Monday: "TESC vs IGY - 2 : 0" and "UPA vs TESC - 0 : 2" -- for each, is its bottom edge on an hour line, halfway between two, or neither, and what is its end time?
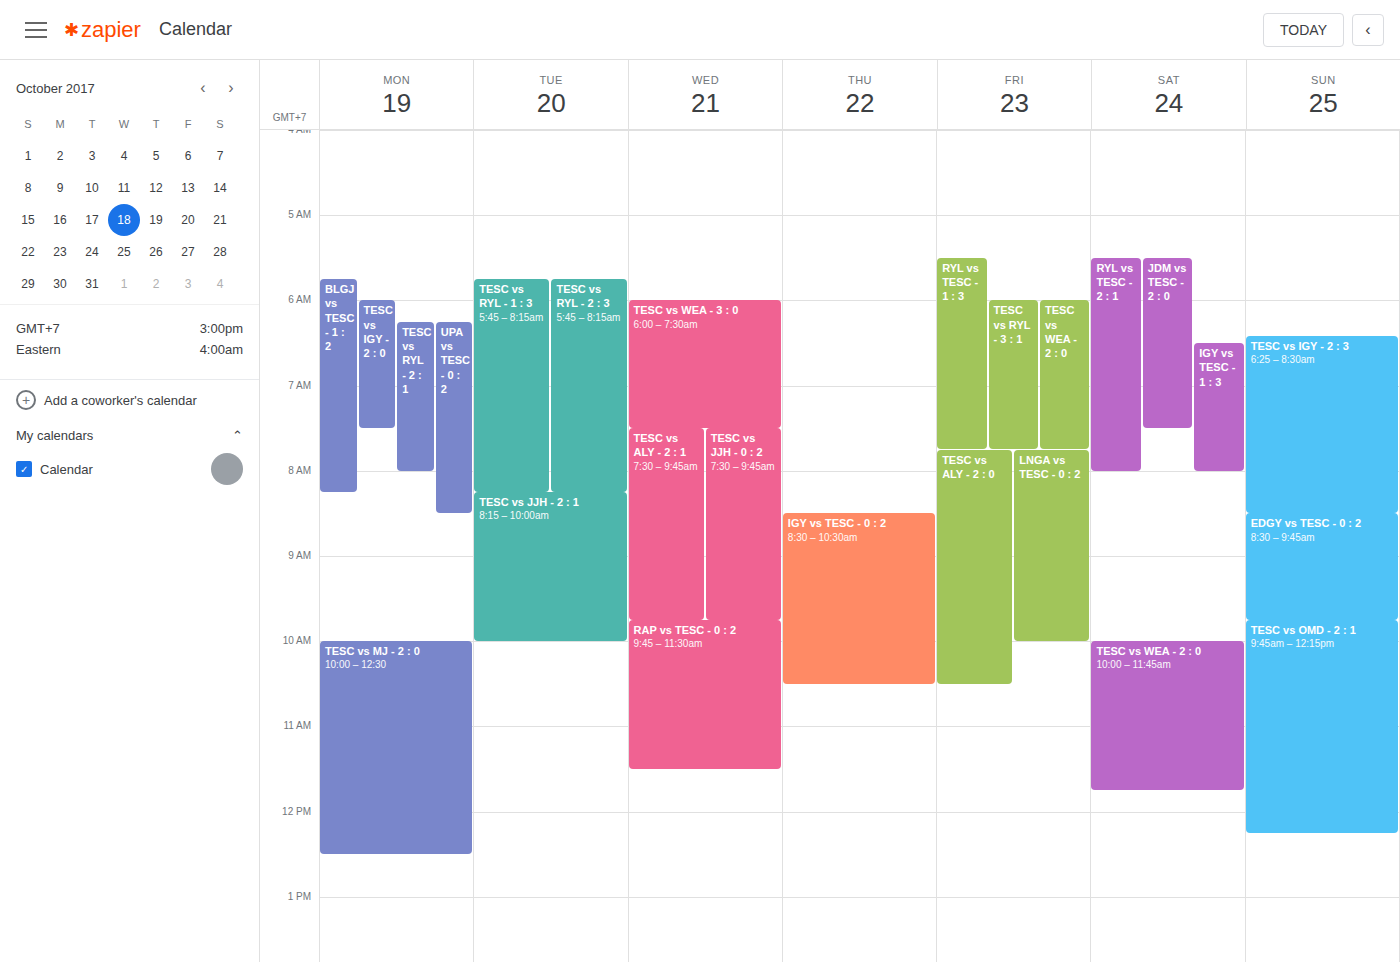
"TESC vs IGY - 2 : 0": 7:30 AM, halfway between the 7 AM and 8 AM lines. "UPA vs TESC - 0 : 2": 8:30 AM, halfway between the 8 AM and 9 AM lines.